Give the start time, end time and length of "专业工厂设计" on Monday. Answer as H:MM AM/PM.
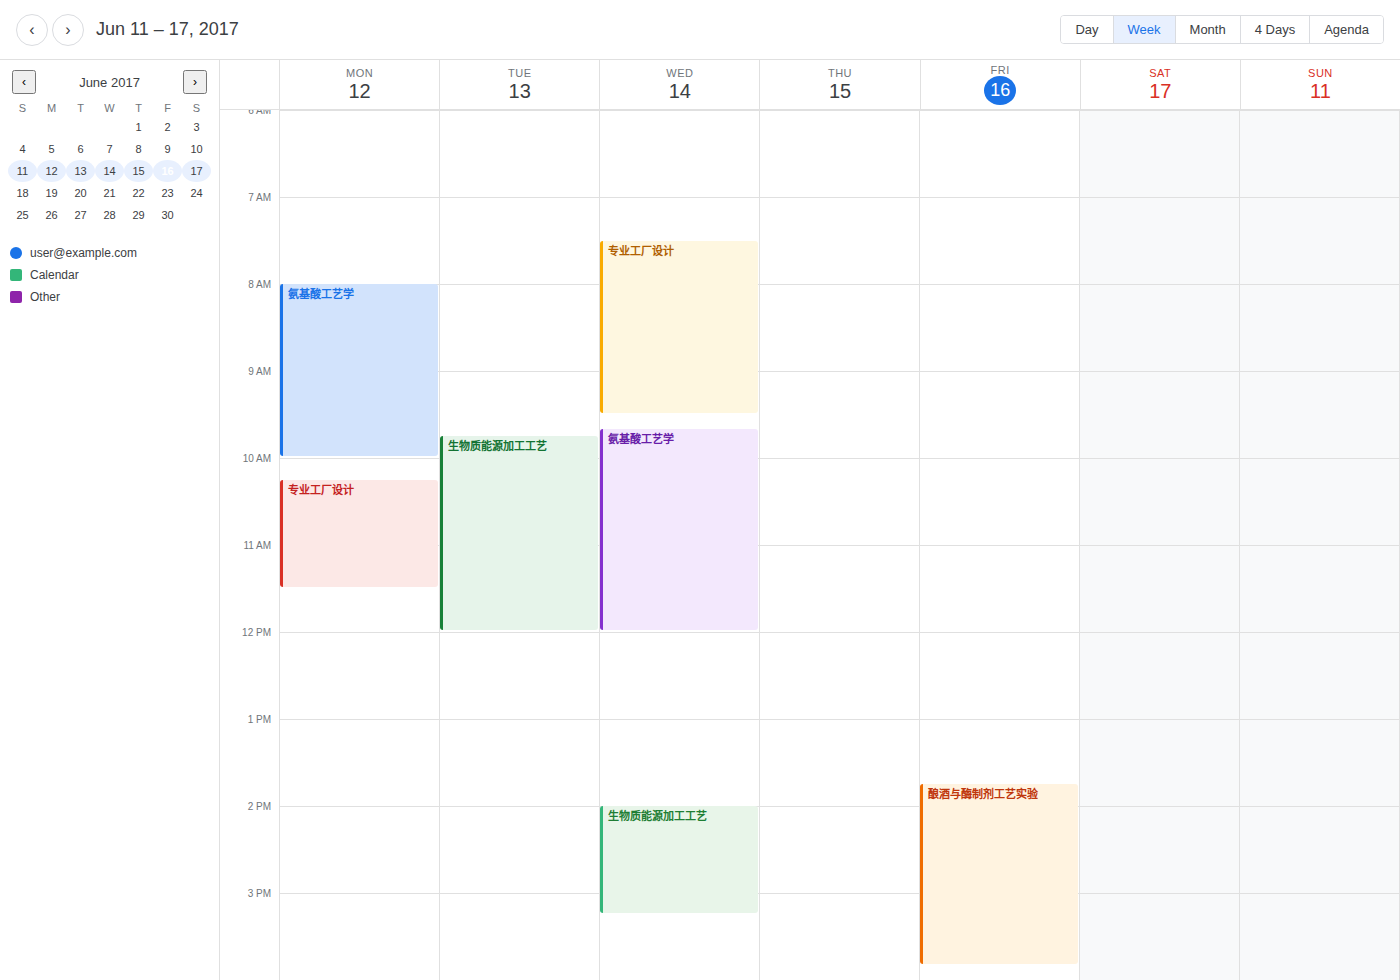
10:15 AM to 11:30 AM, 1 hour 15 minutes